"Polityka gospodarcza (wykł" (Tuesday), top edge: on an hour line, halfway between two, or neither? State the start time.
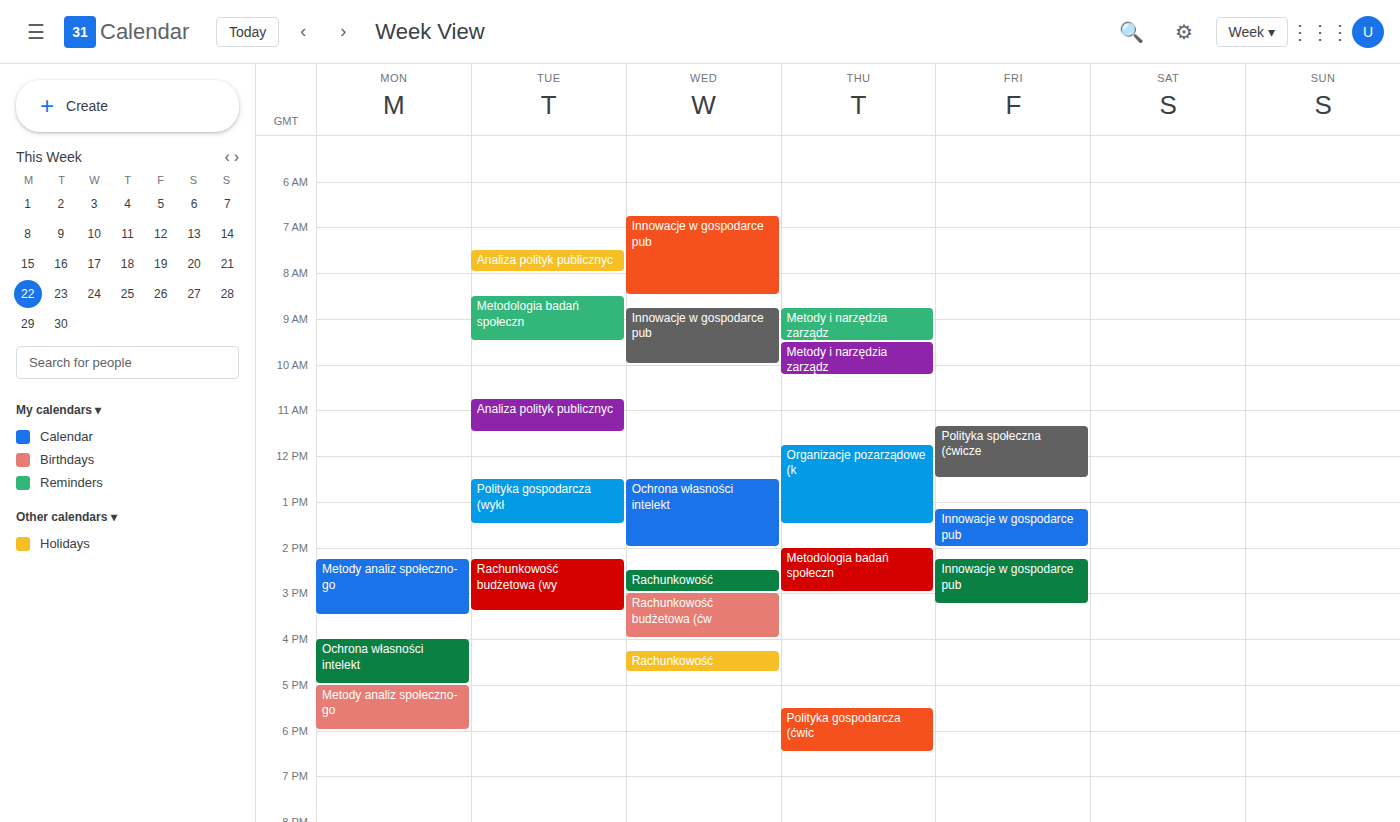
12:30 PM -- halfway between the 12 PM and 1 PM lines.